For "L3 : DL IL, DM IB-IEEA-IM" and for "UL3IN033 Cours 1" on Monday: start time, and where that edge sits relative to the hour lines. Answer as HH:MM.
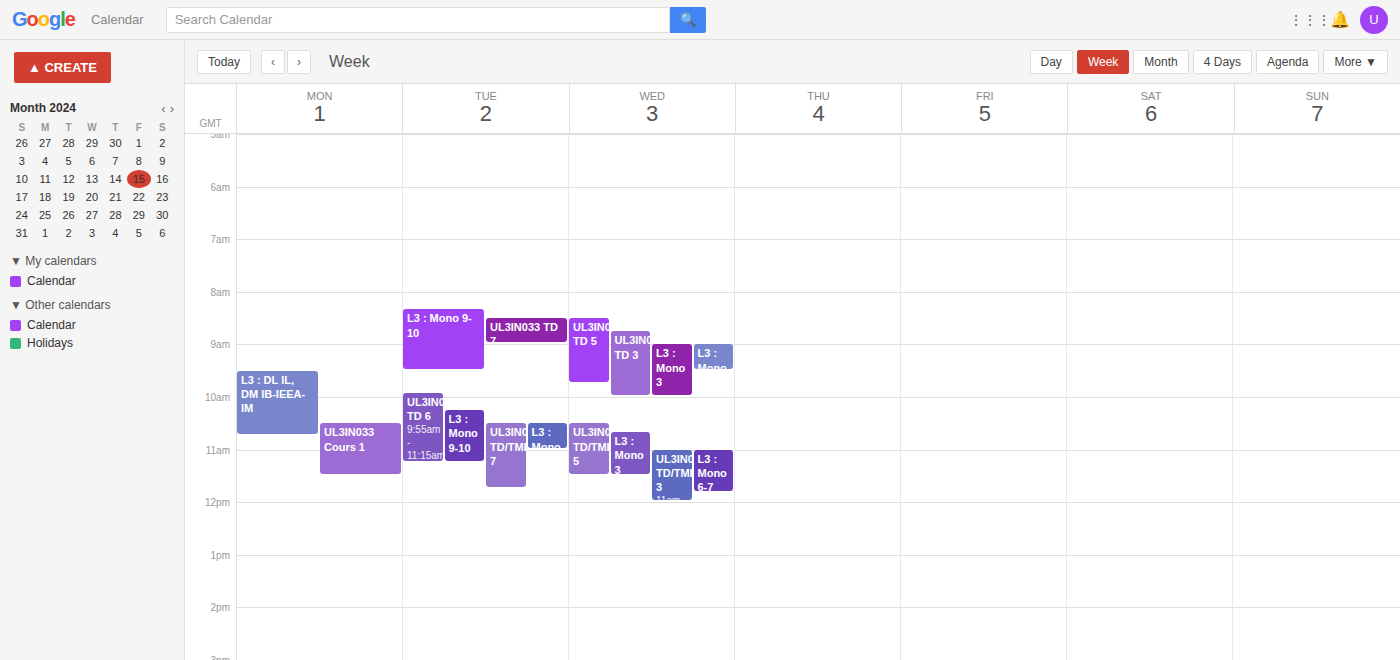
"L3 : DL IL, DM IB-IEEA-IM": 09:30, halfway between the 09:00 and 10:00 lines. "UL3IN033 Cours 1": 10:30, halfway between the 10:00 and 11:00 lines.